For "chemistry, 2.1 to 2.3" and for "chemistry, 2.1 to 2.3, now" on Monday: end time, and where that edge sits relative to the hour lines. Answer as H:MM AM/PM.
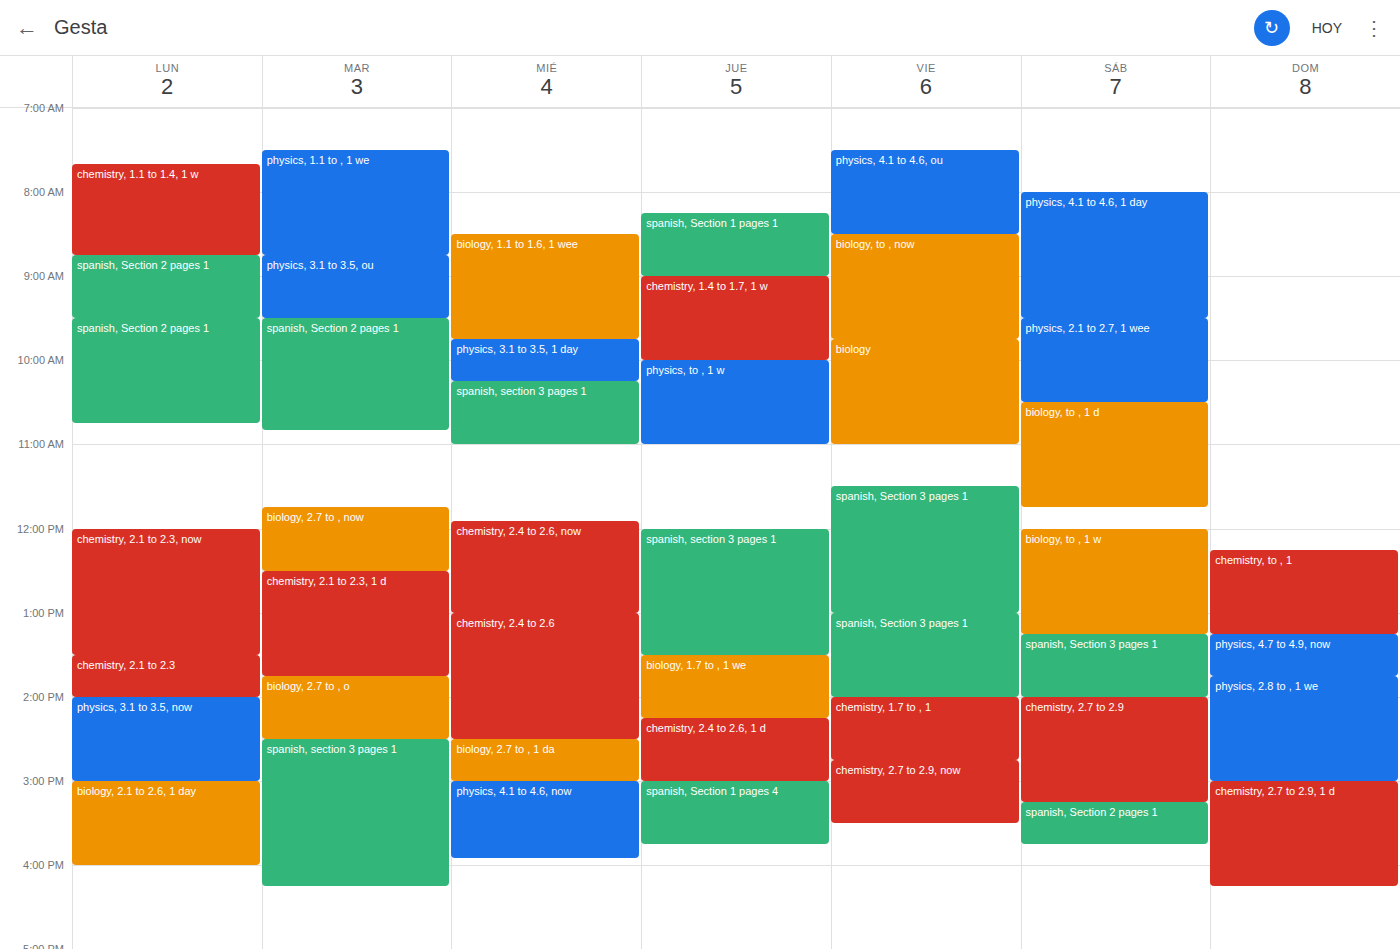
"chemistry, 2.1 to 2.3": 2:00 PM, exactly on the 2 PM line. "chemistry, 2.1 to 2.3, now": 1:30 PM, halfway between the 1 PM and 2 PM lines.